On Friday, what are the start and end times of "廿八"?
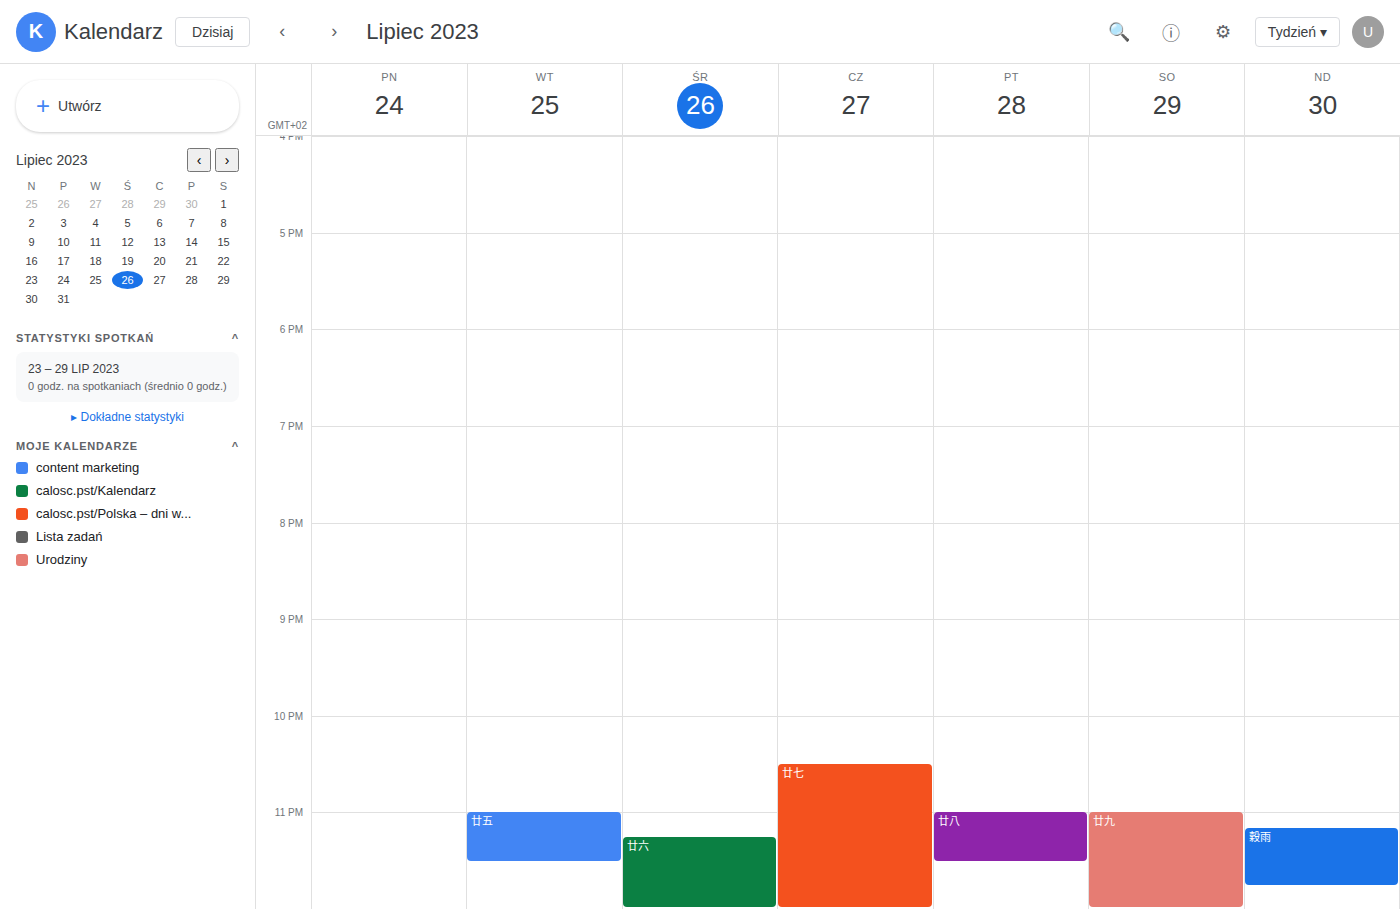
11:00 PM to 11:30 PM